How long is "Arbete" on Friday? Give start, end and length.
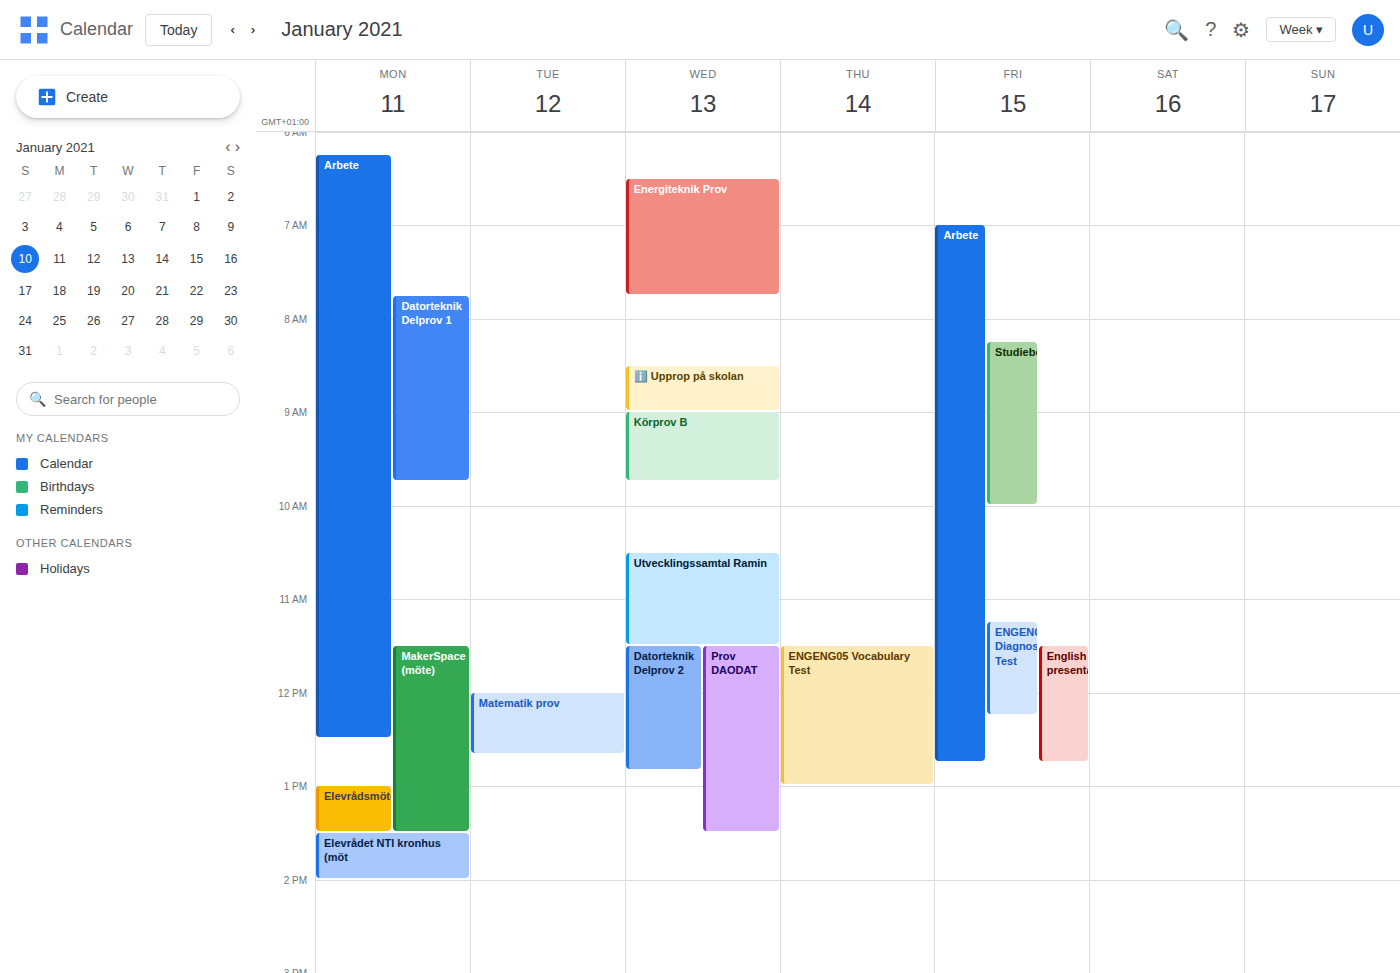
07:00 to 12:45, 5 hours 45 minutes